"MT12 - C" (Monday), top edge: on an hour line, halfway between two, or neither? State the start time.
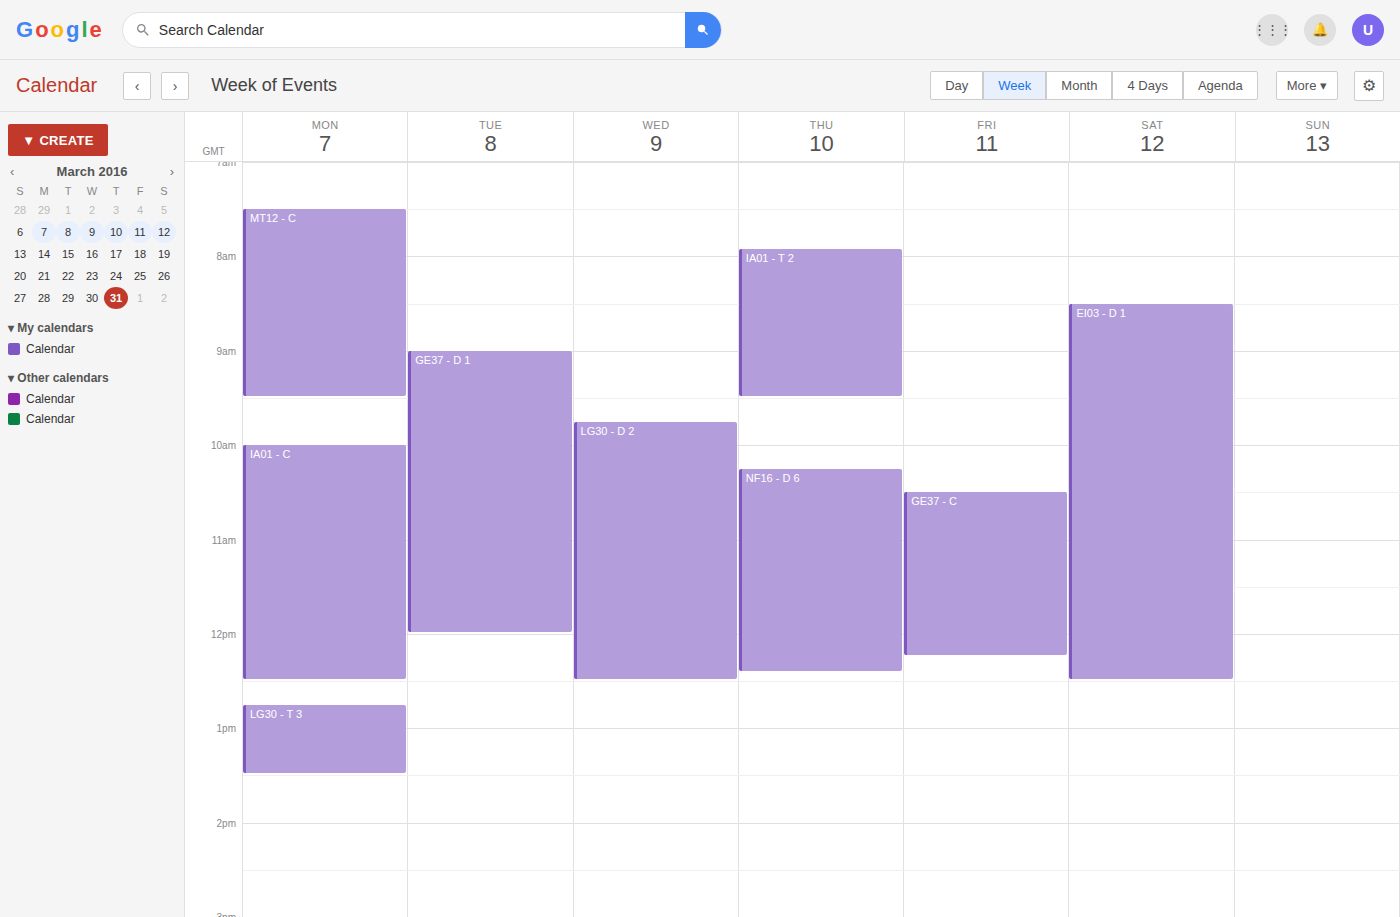
7:30 AM -- halfway between the 7 AM and 8 AM lines.